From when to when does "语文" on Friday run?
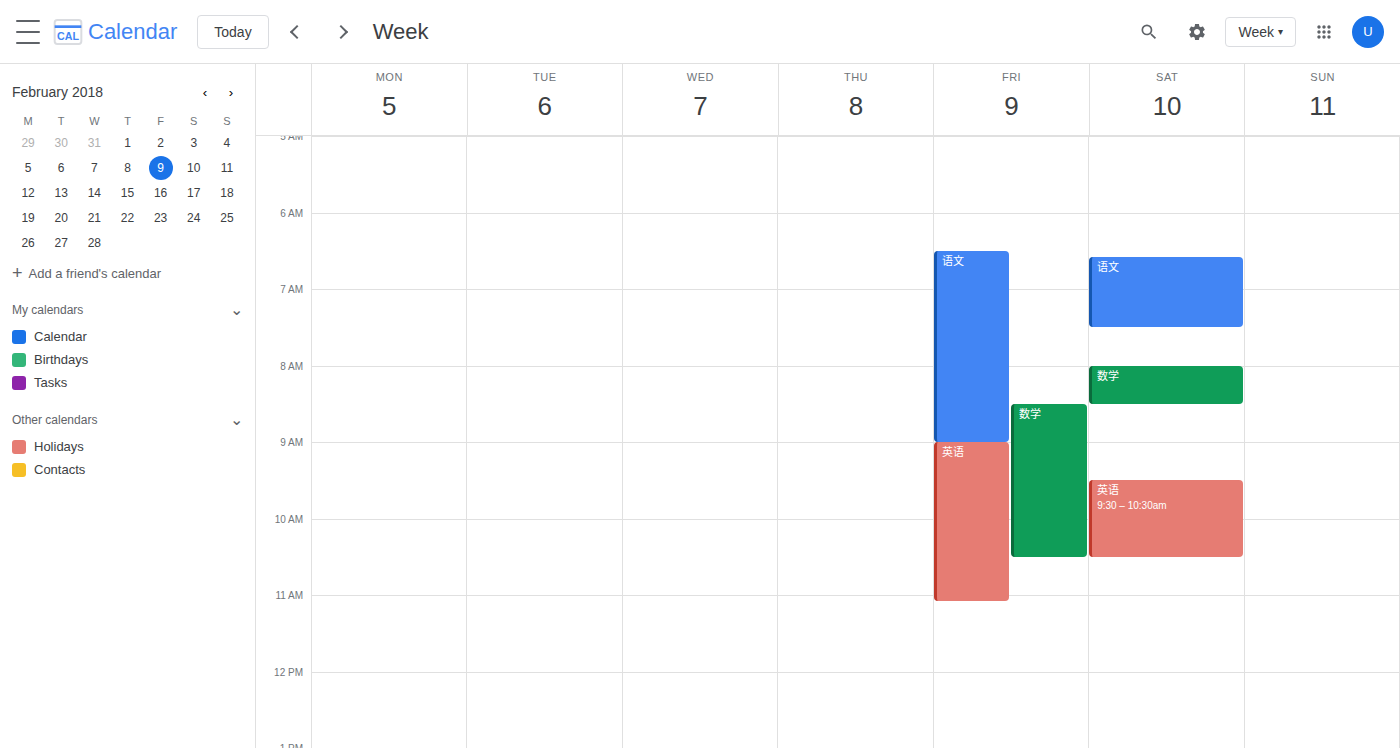
6:30 AM to 9:00 AM